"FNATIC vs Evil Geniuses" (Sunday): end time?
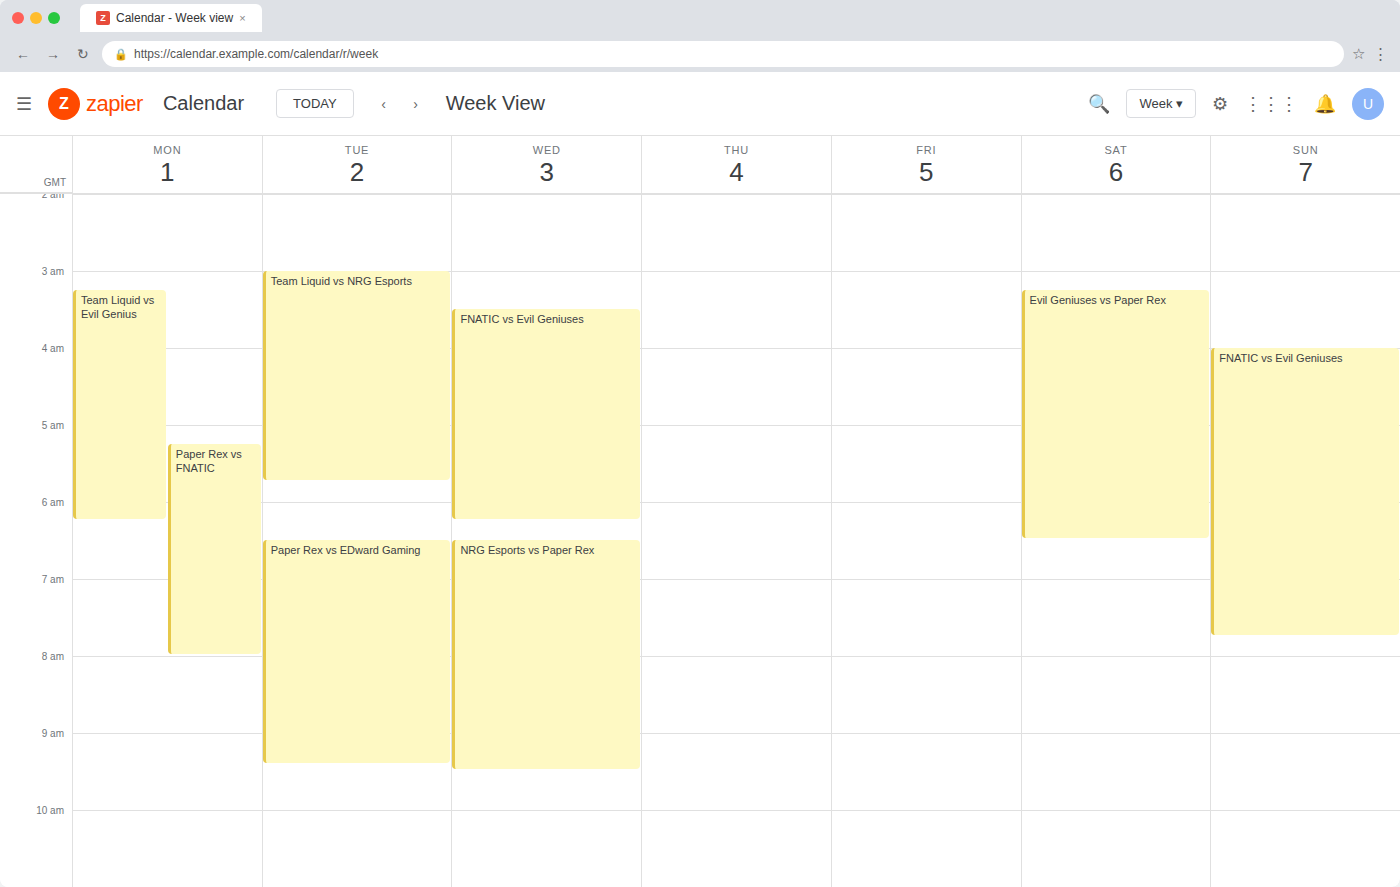
7:45 AM